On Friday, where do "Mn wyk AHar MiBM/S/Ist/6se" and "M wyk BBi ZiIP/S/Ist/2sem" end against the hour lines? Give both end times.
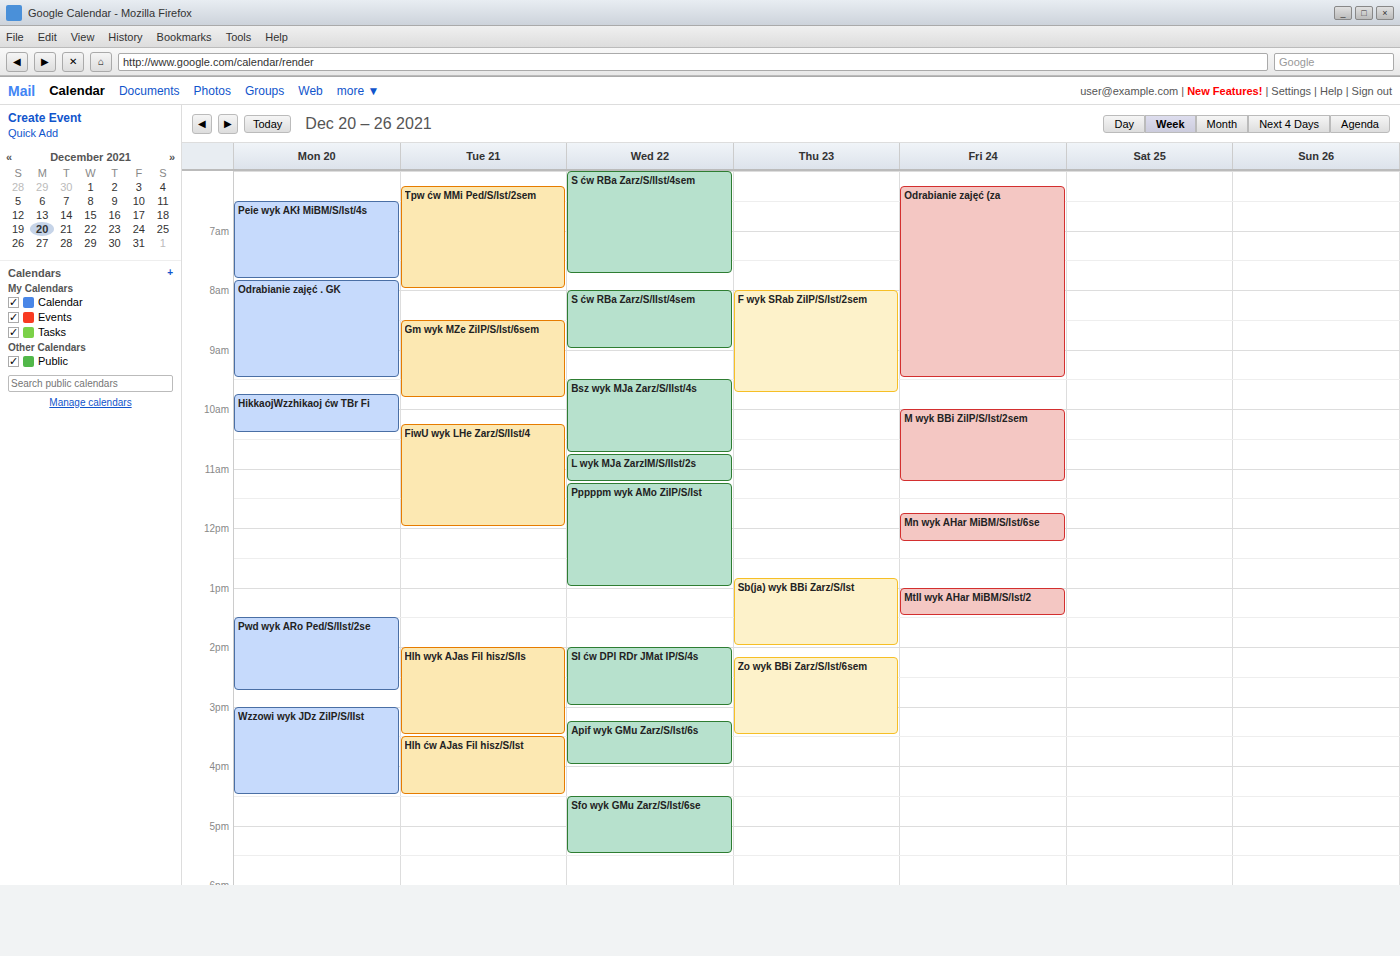
"Mn wyk AHar MiBM/S/Ist/6se": 12:15, neither: a quarter of the way from the 12:00 line to the 13:00 line. "M wyk BBi ZiIP/S/Ist/2sem": 11:15, neither: a quarter of the way from the 11:00 line to the 12:00 line.